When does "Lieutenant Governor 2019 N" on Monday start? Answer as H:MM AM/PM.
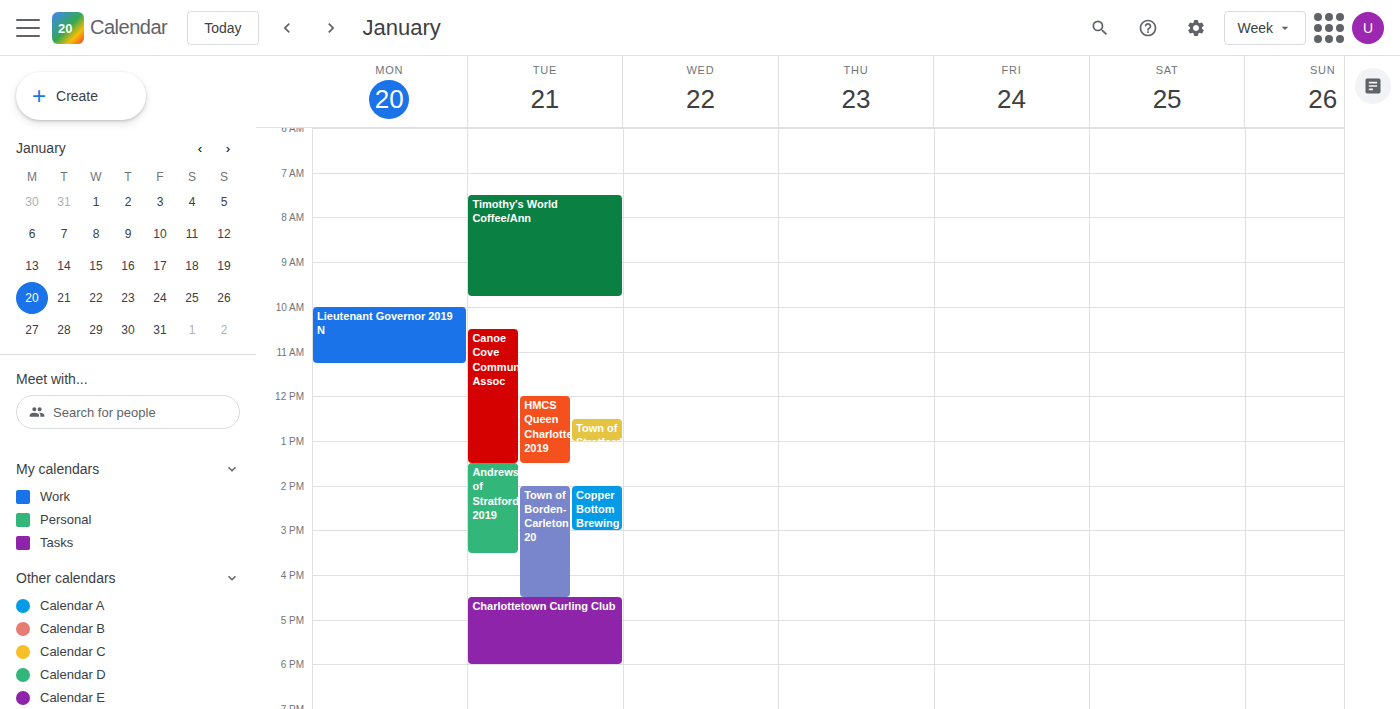
10:00 AM